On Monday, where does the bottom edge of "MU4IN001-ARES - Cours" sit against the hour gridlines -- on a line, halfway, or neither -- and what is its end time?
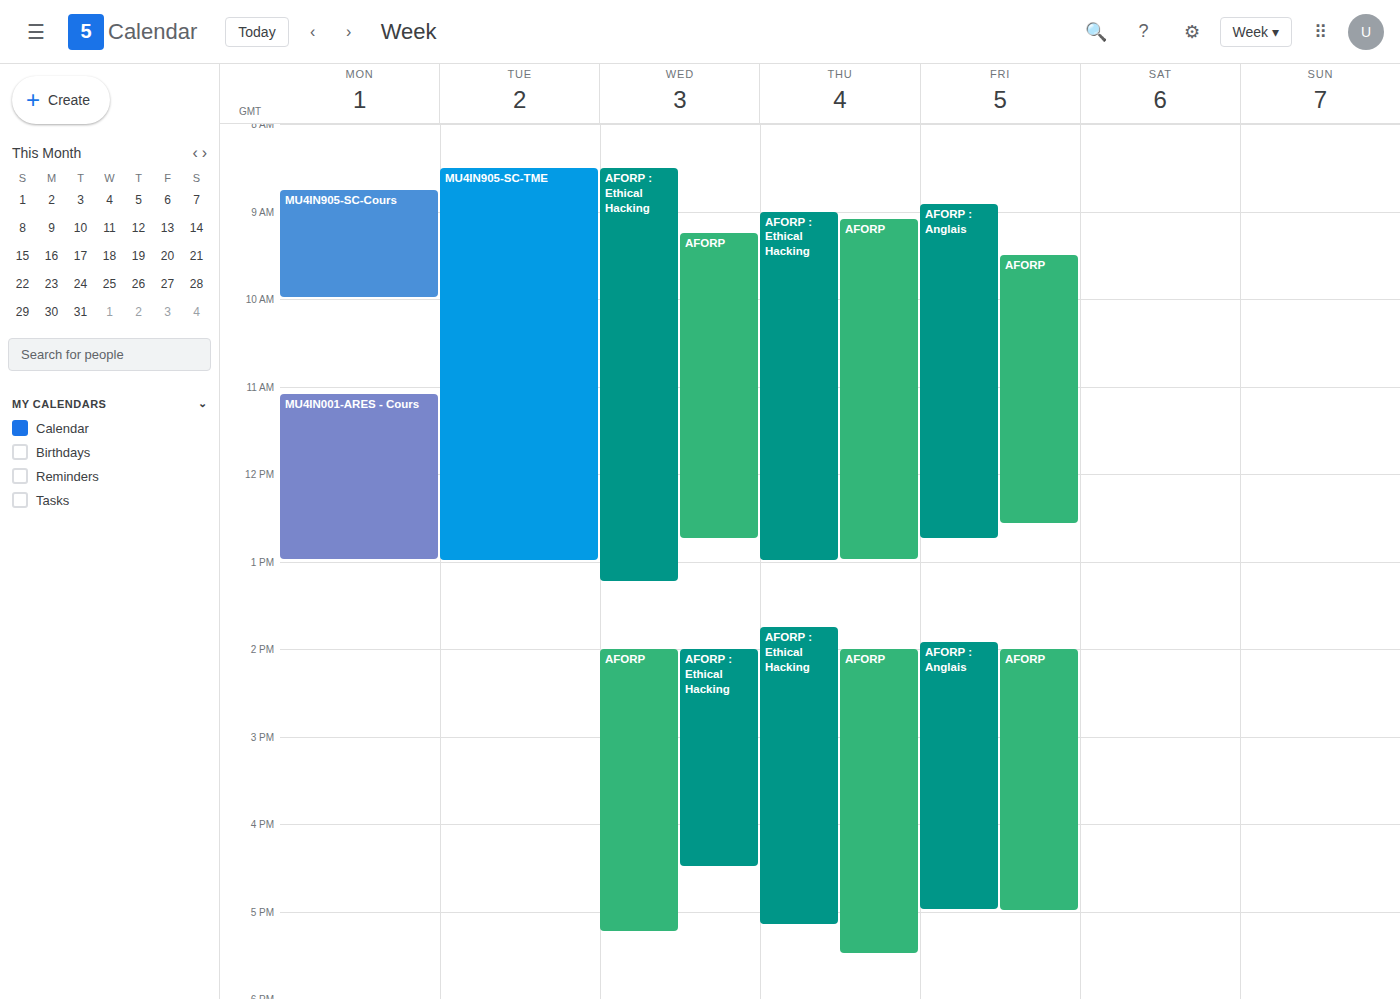
1:00 PM -- exactly on the 1 PM line.